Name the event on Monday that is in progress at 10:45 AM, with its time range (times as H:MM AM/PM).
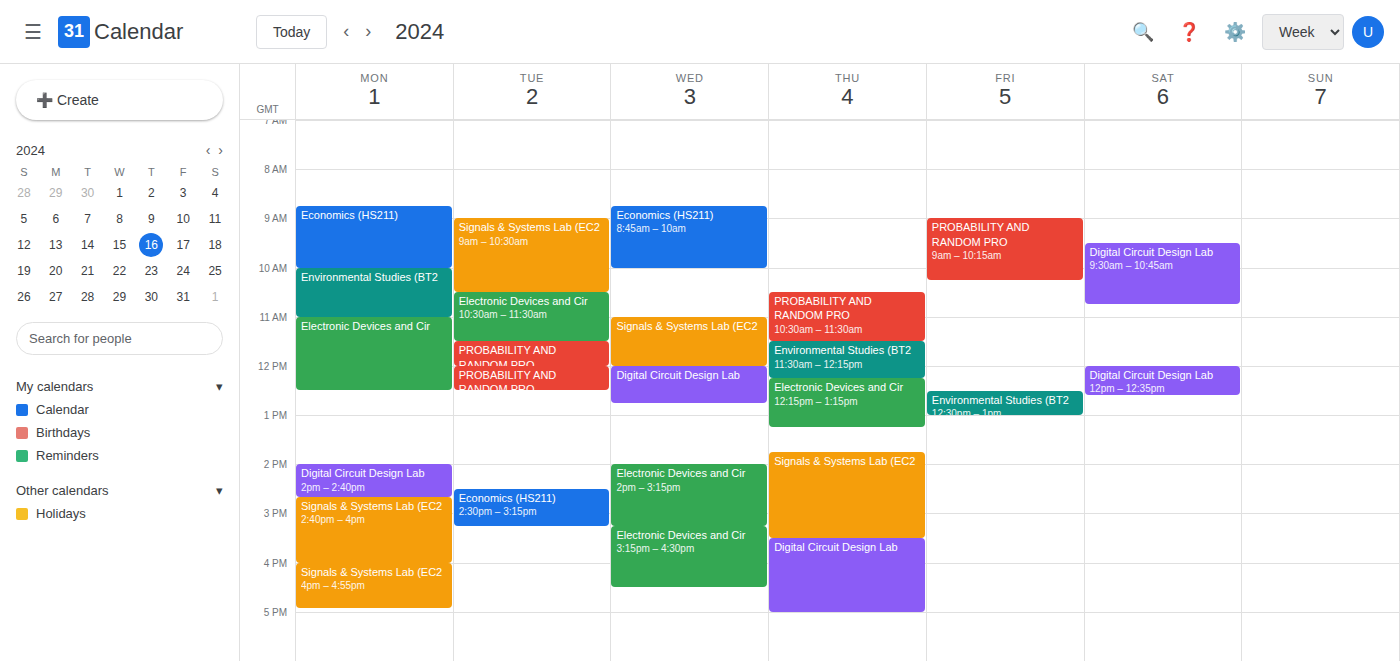
"Environmental Studies (BT2", 10:00 AM to 11:00 AM